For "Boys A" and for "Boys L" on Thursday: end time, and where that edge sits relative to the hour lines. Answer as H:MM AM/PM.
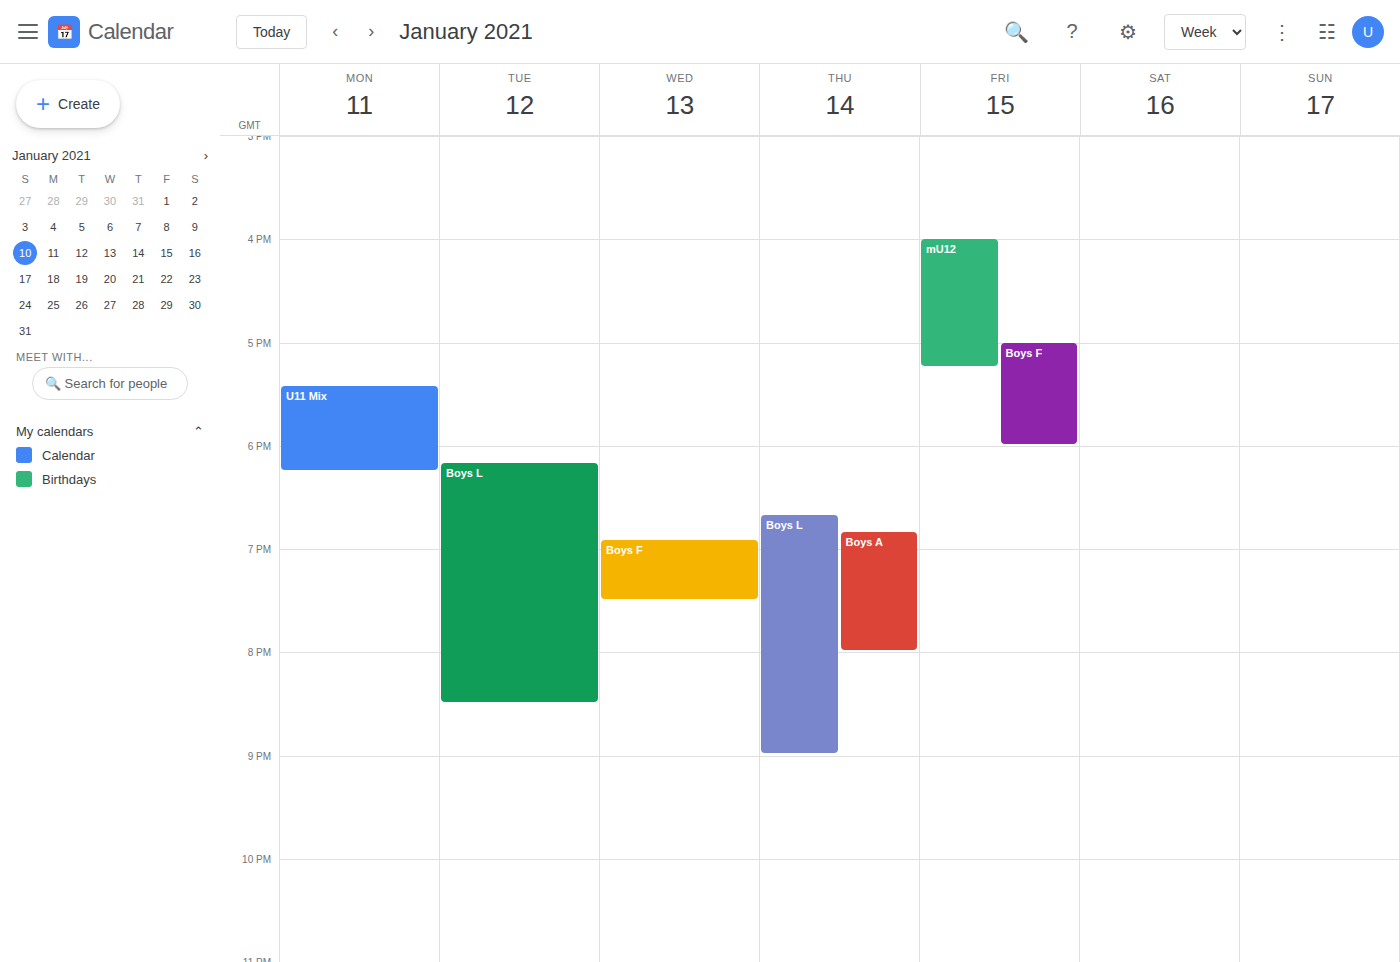
"Boys A": 8:00 PM, exactly on the 8 PM line. "Boys L": 9:00 PM, exactly on the 9 PM line.